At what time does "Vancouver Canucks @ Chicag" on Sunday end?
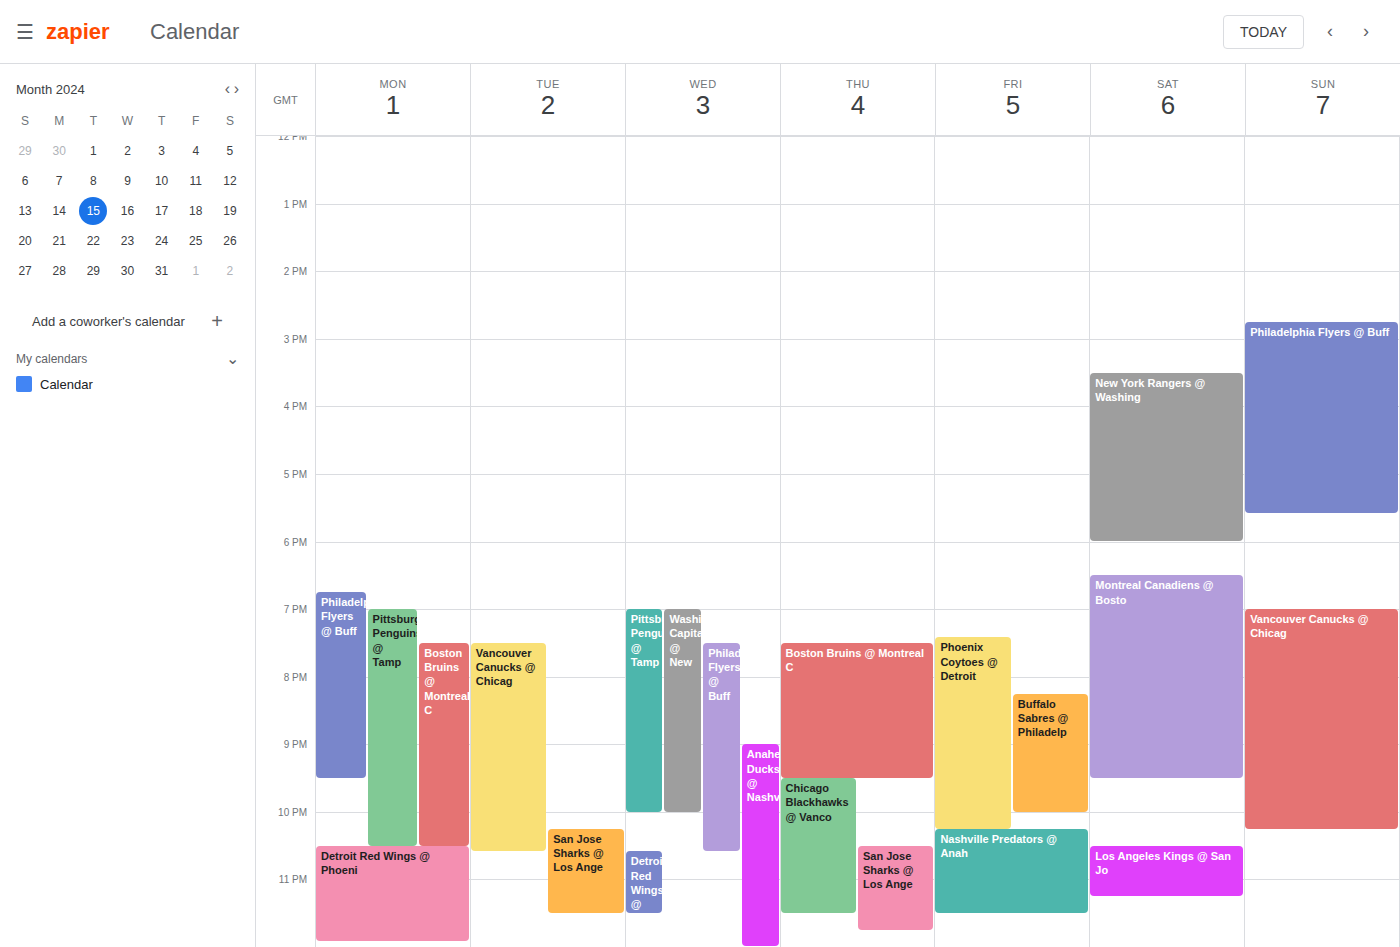
10:15 PM